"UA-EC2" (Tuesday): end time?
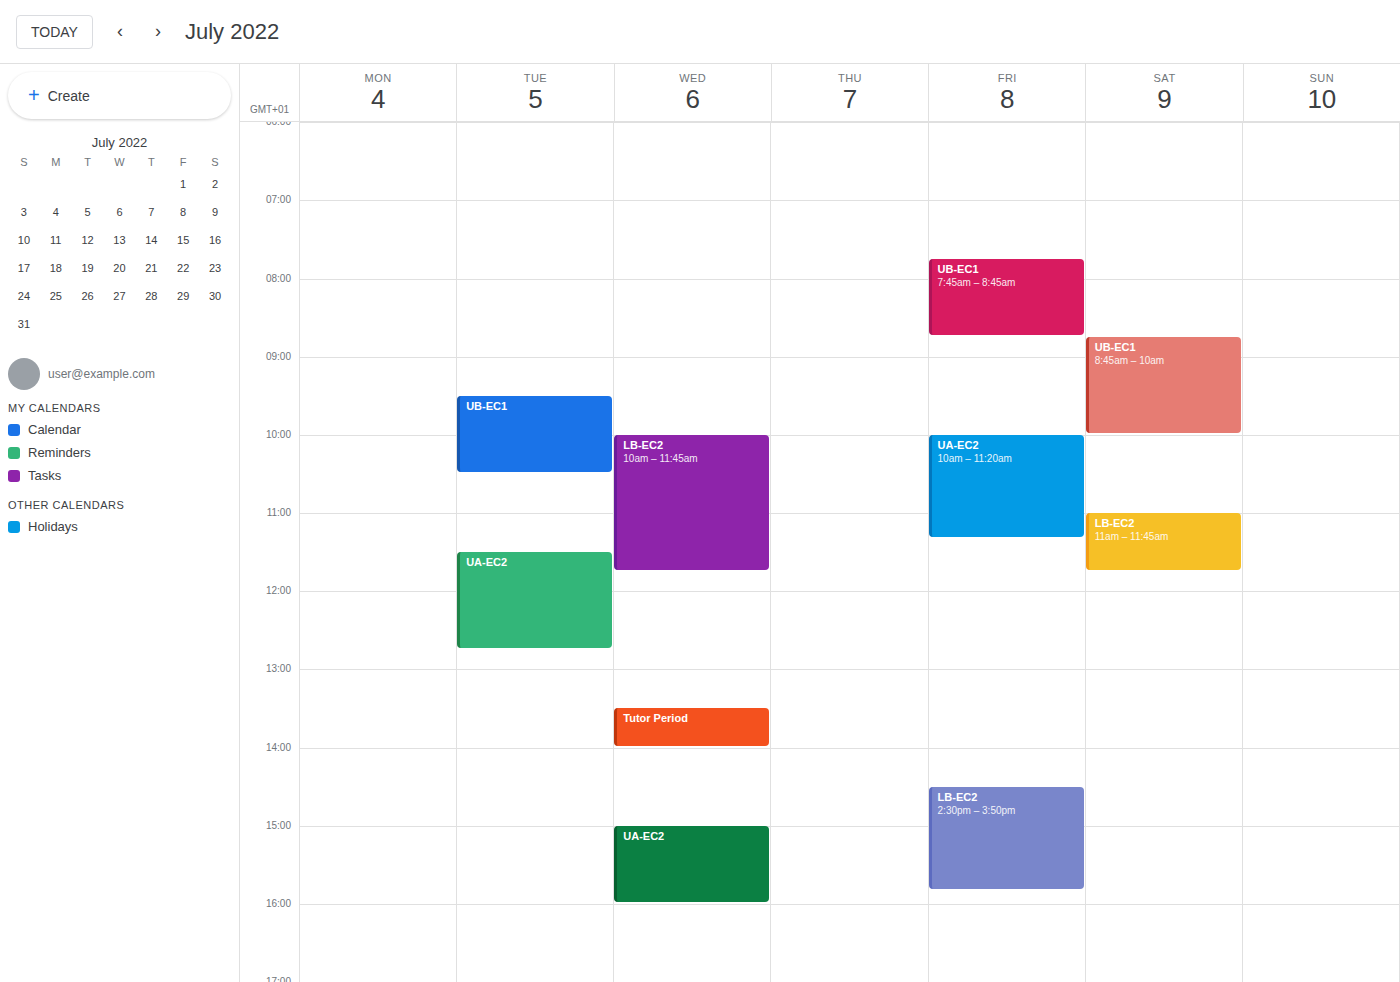
12:45